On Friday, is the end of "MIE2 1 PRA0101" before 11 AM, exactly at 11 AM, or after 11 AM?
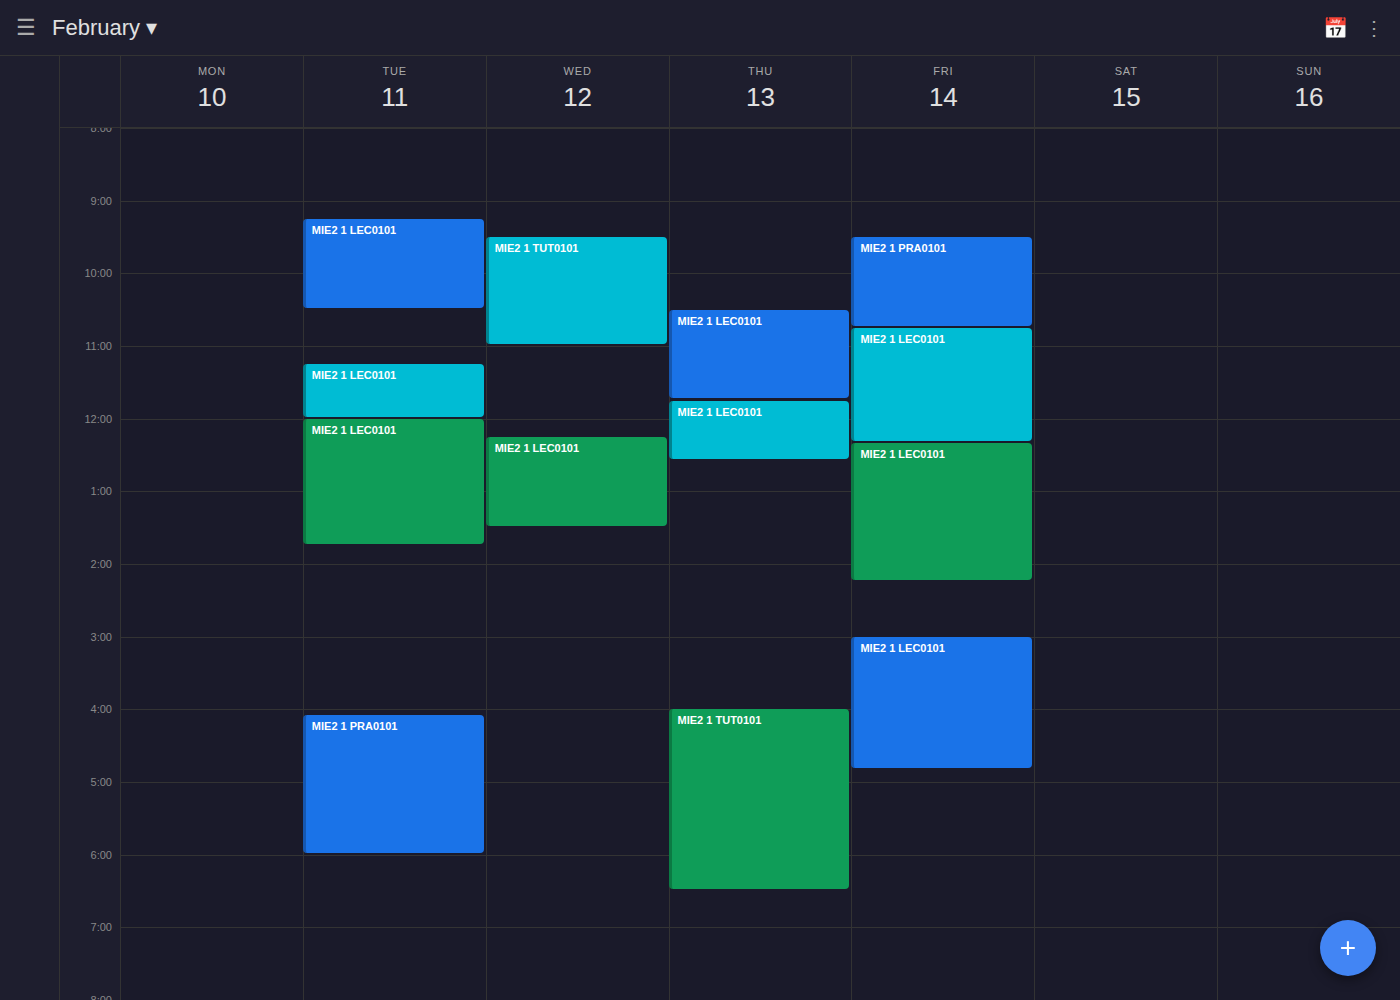
10:45 AM -- before 11 AM, 15 minutes above the 11 AM line.